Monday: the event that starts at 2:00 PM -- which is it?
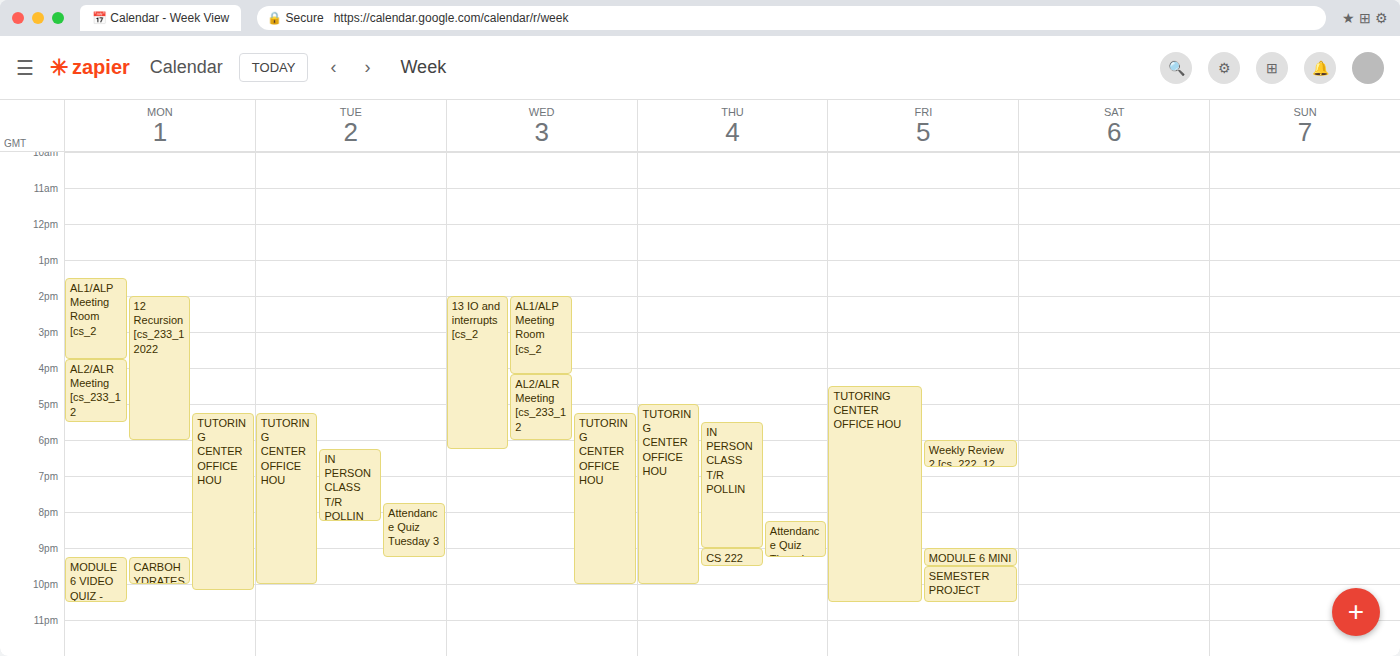
"12 Recursion [cs_233_12022"